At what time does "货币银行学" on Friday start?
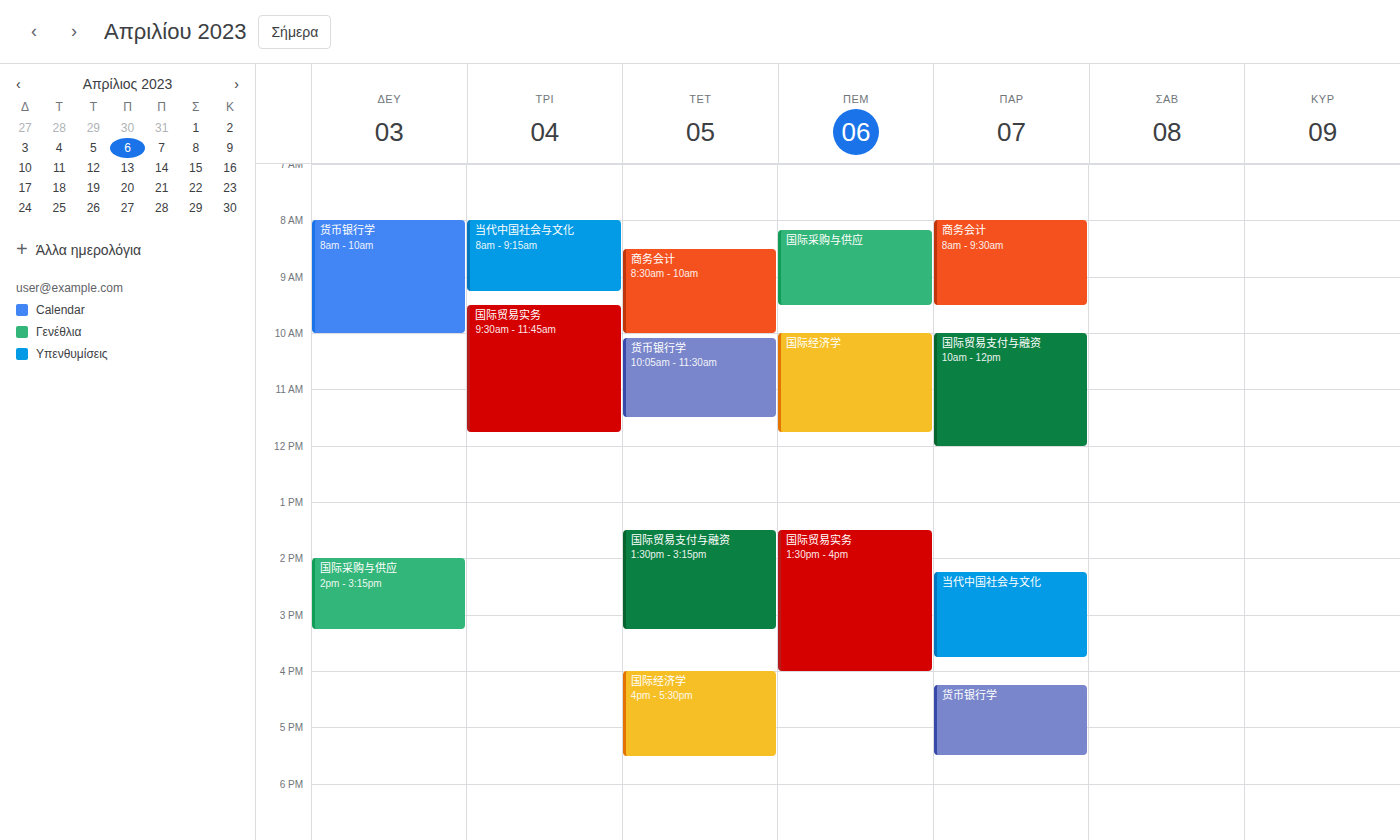
4:15 PM